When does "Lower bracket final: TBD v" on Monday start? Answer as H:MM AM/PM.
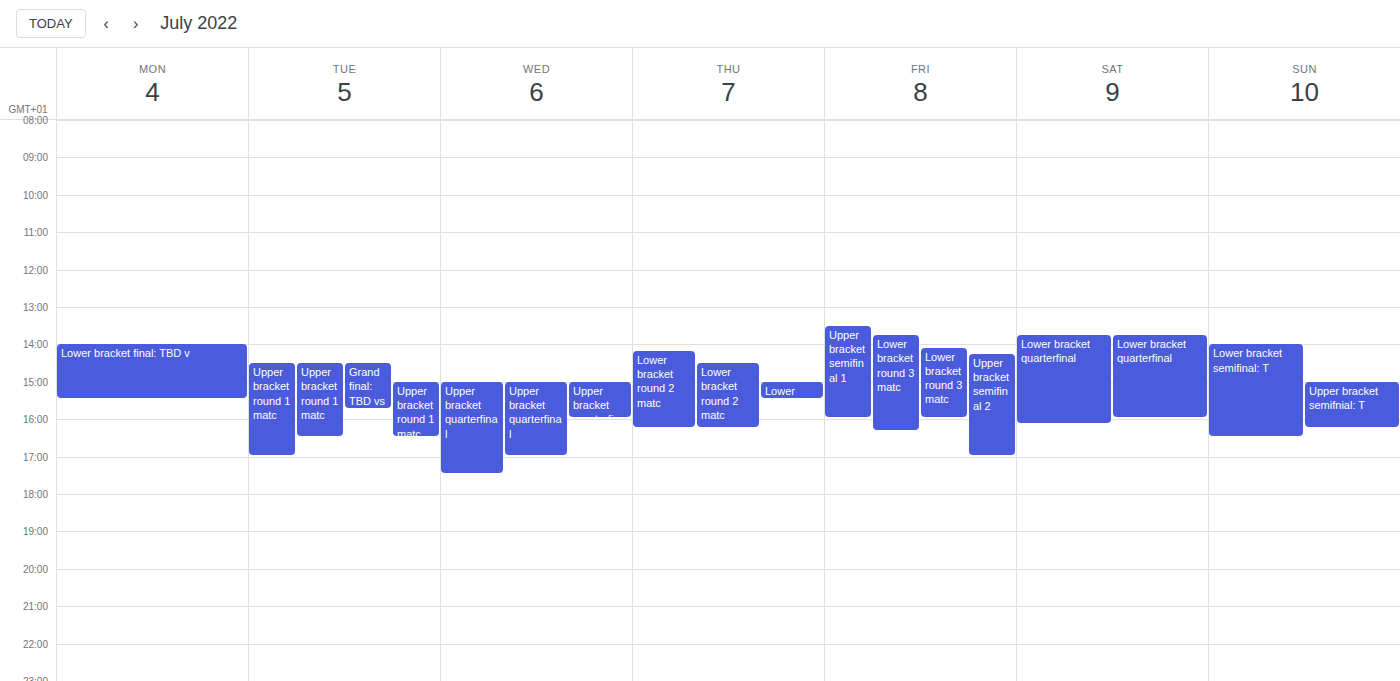
2:00 PM